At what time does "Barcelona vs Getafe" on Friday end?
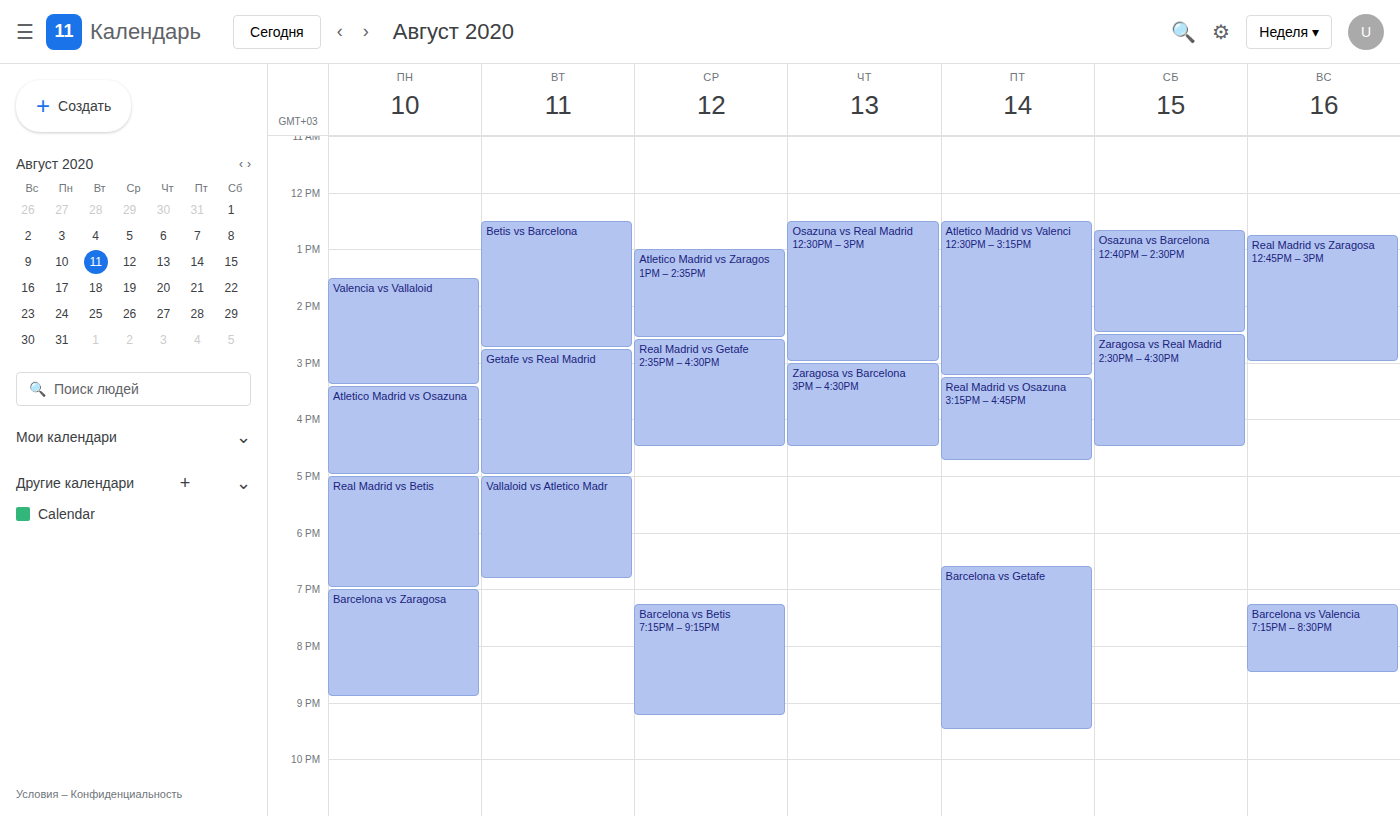
21:30